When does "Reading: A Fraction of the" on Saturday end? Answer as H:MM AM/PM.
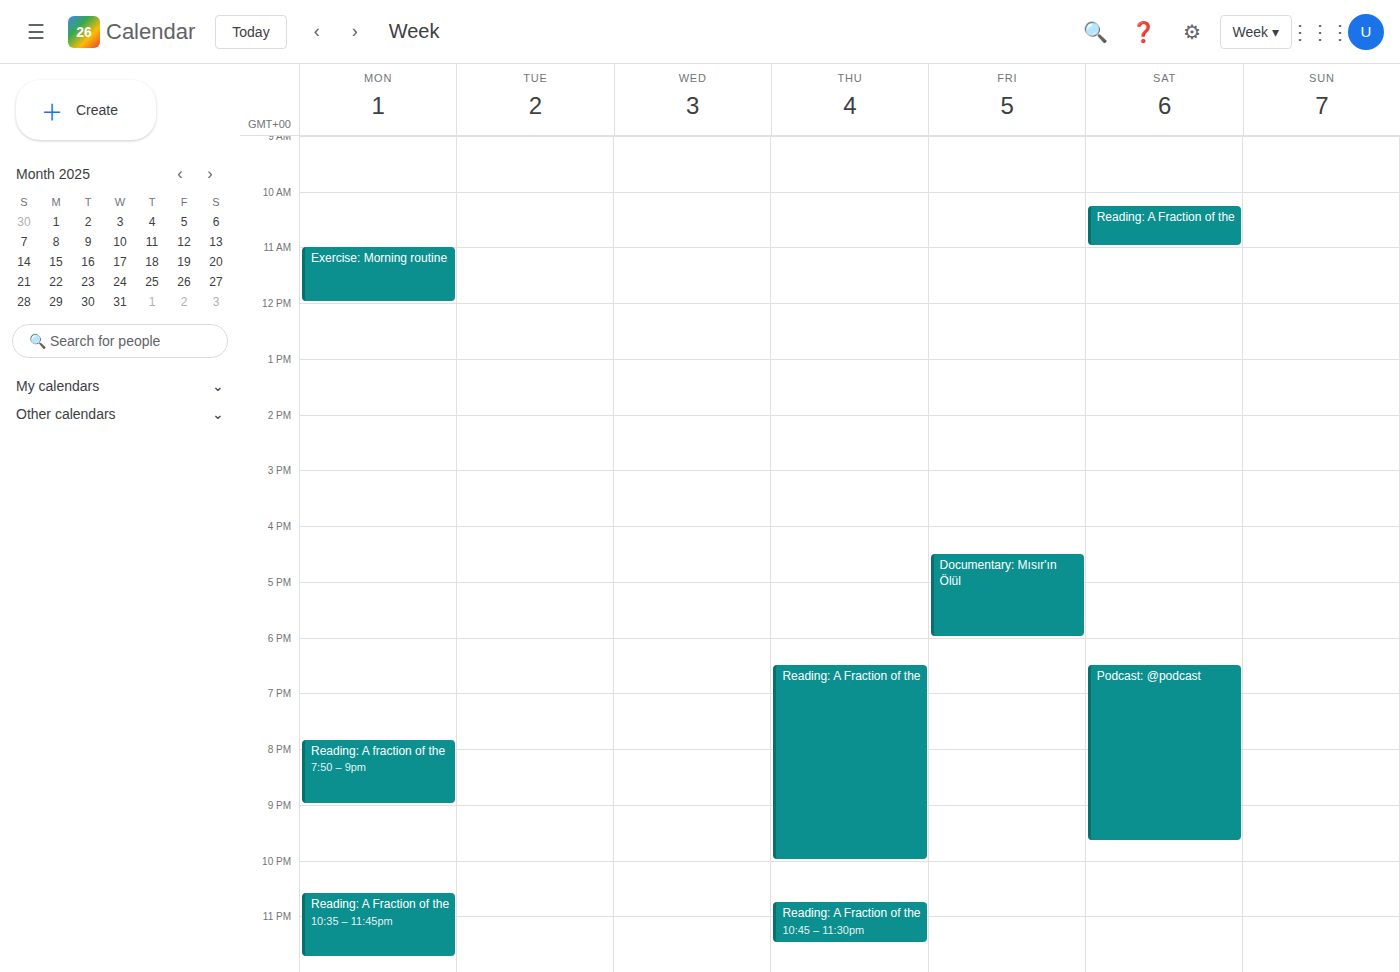
11:00 AM